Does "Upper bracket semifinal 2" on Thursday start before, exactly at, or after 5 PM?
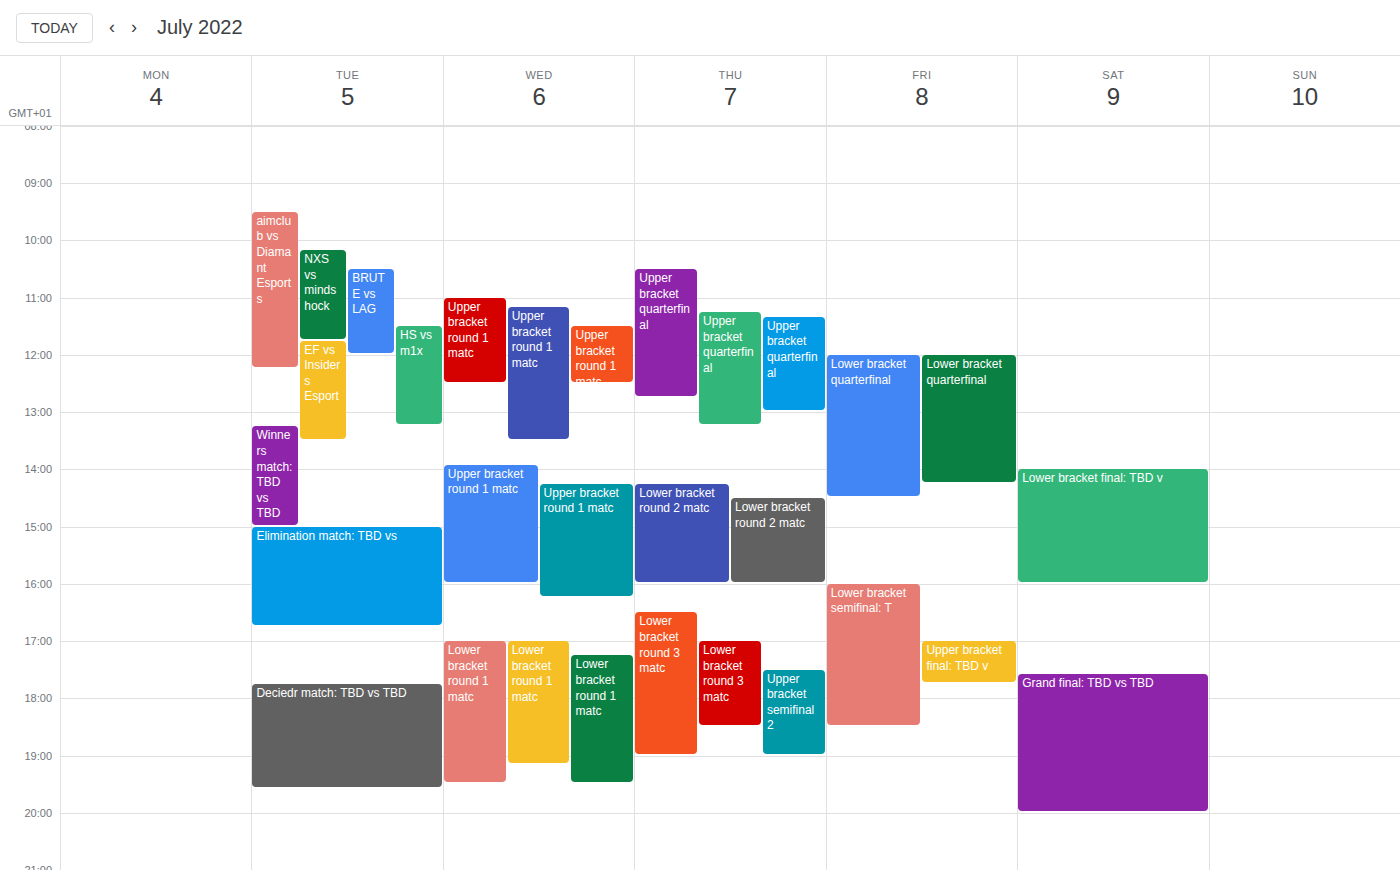
5:30 PM -- after 5 PM, 30 minutes below the 5 PM line.